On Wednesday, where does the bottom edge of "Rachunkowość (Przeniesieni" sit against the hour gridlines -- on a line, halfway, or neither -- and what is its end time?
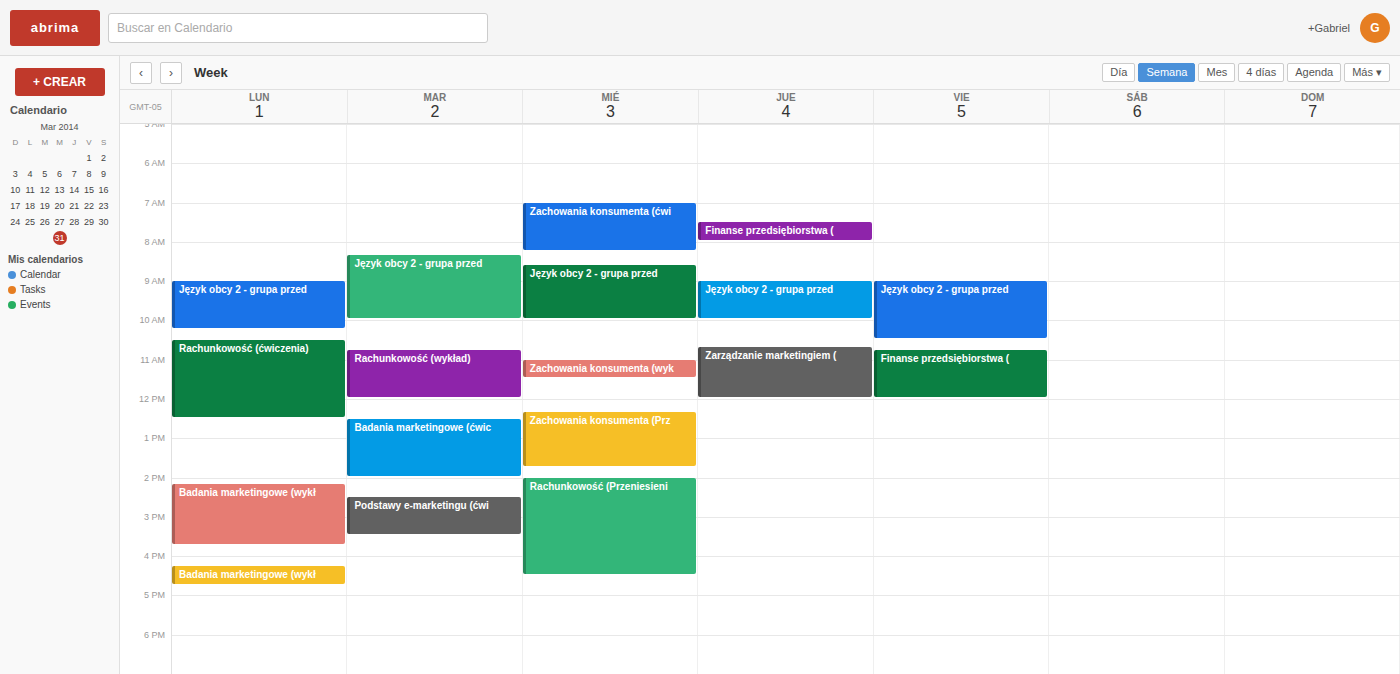
4:30 PM -- halfway between the 4 PM and 5 PM lines.